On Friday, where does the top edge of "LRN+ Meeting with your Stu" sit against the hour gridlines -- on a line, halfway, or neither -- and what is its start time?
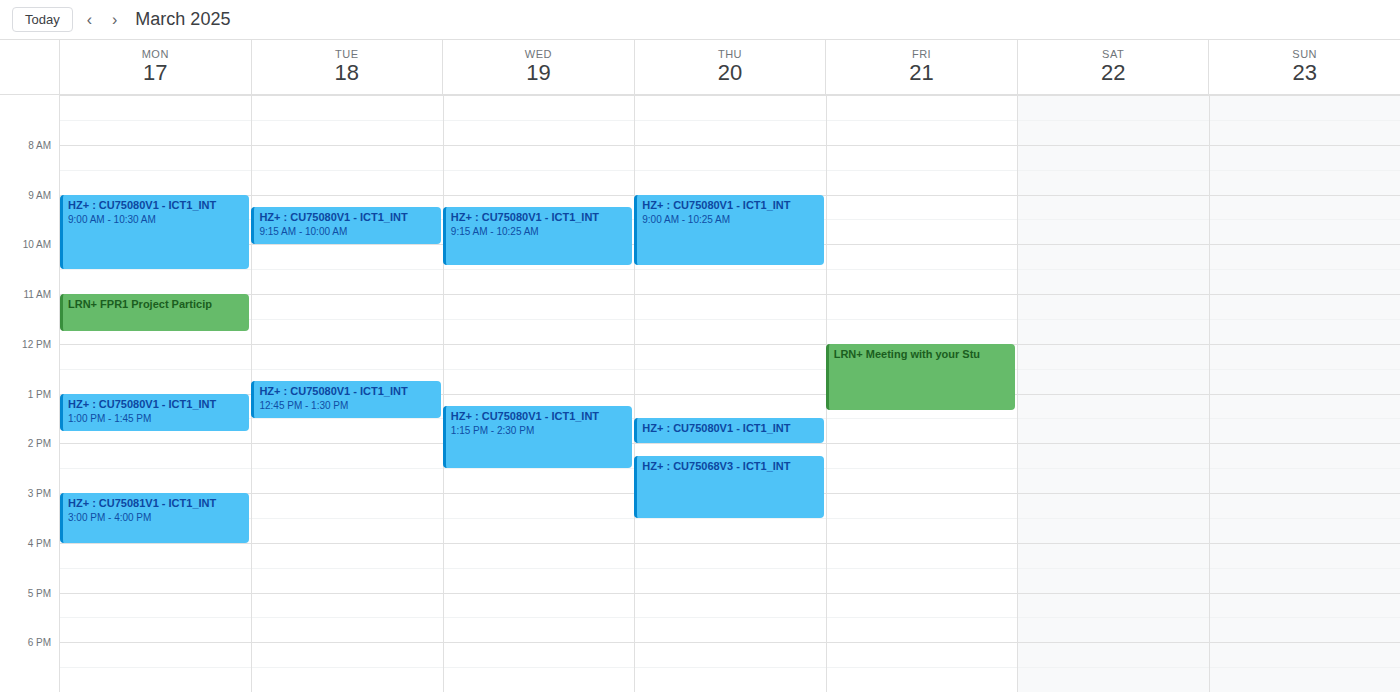
12:00 -- exactly on the 12:00 line.